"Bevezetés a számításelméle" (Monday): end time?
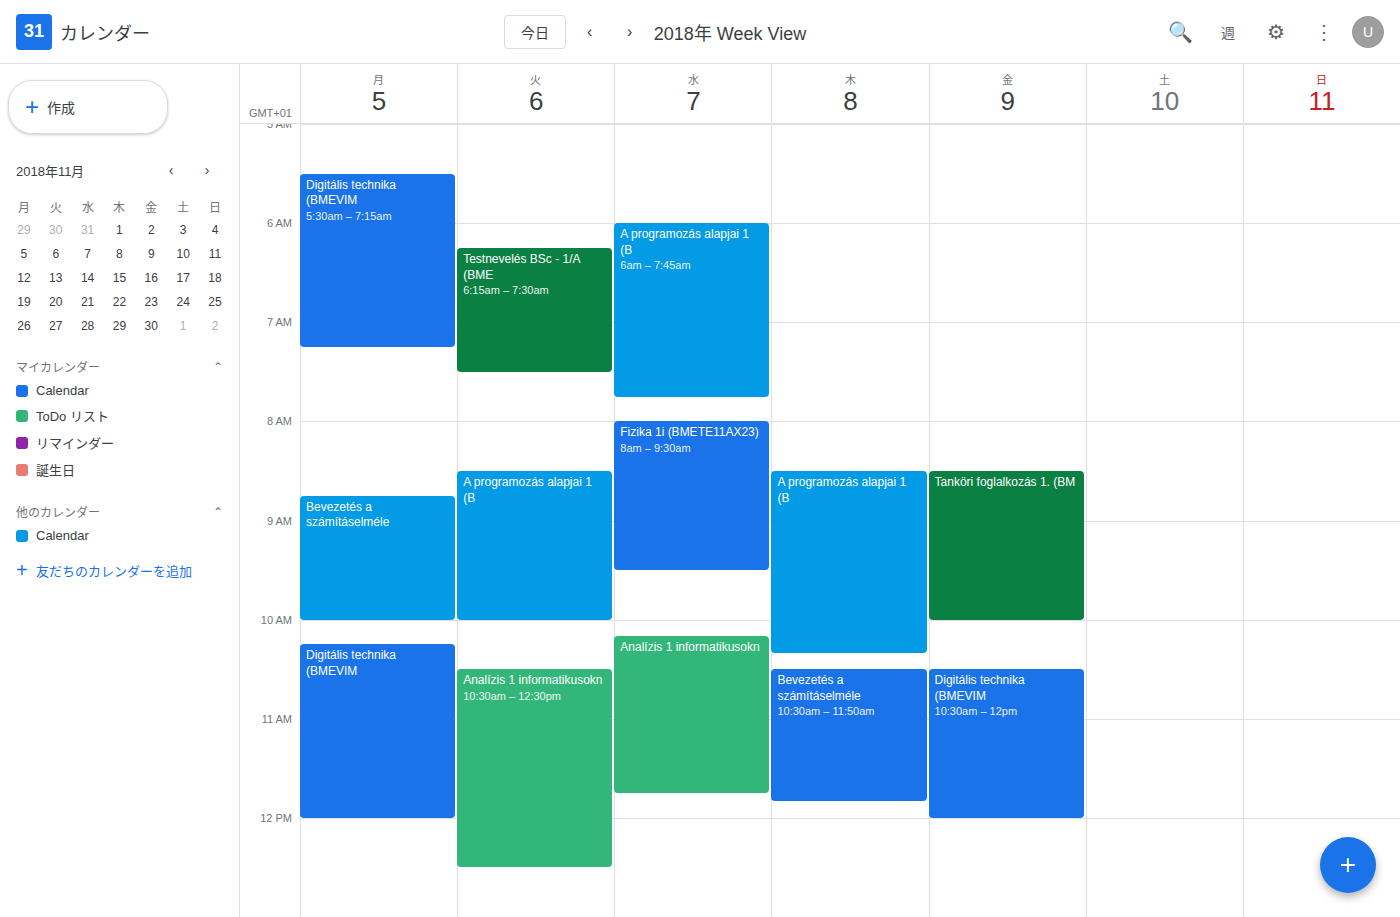
10:00 AM